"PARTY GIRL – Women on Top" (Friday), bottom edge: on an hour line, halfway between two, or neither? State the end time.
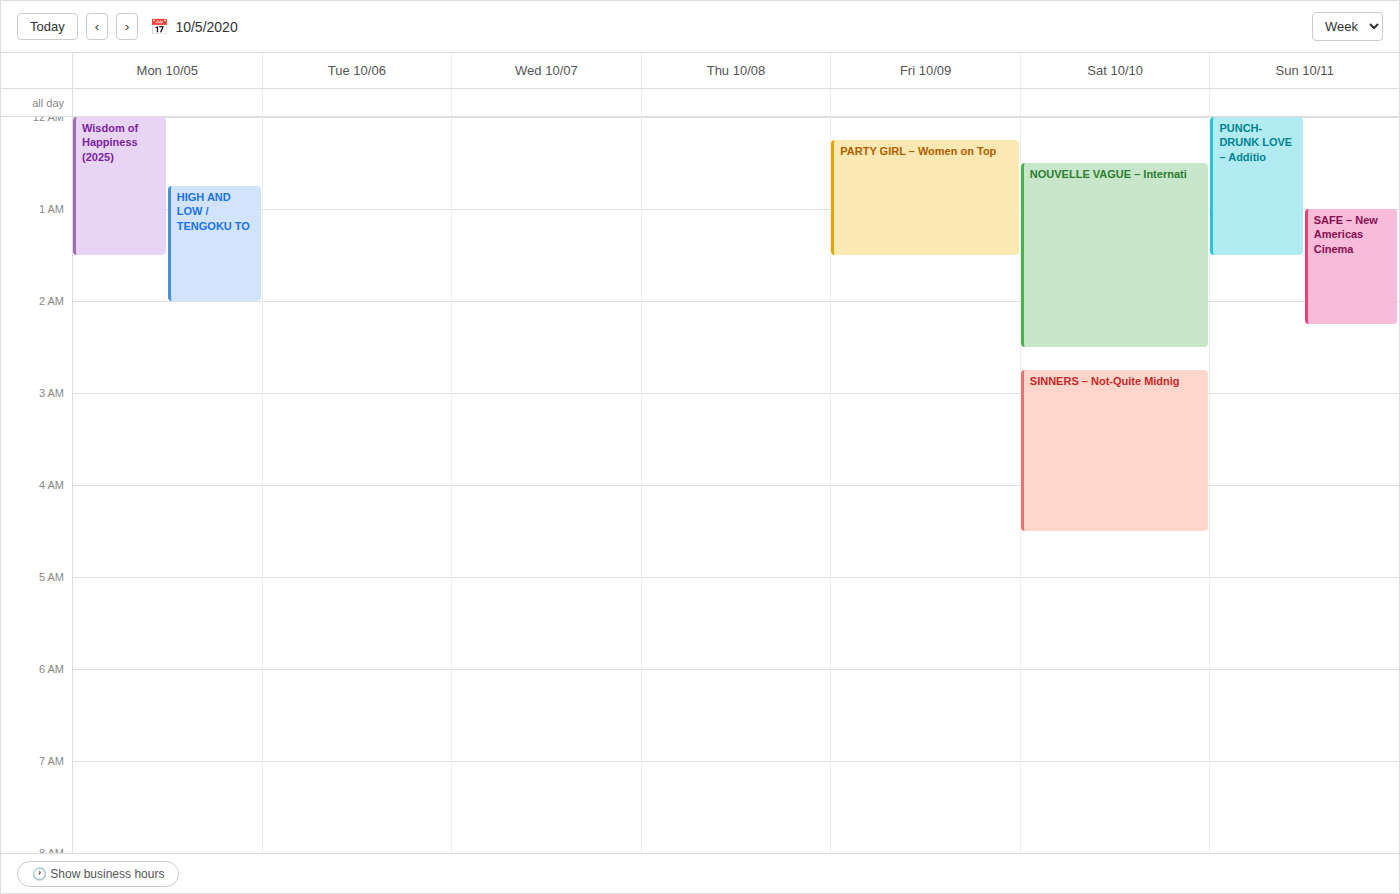
1:30 AM -- halfway between the 1 AM and 2 AM lines.